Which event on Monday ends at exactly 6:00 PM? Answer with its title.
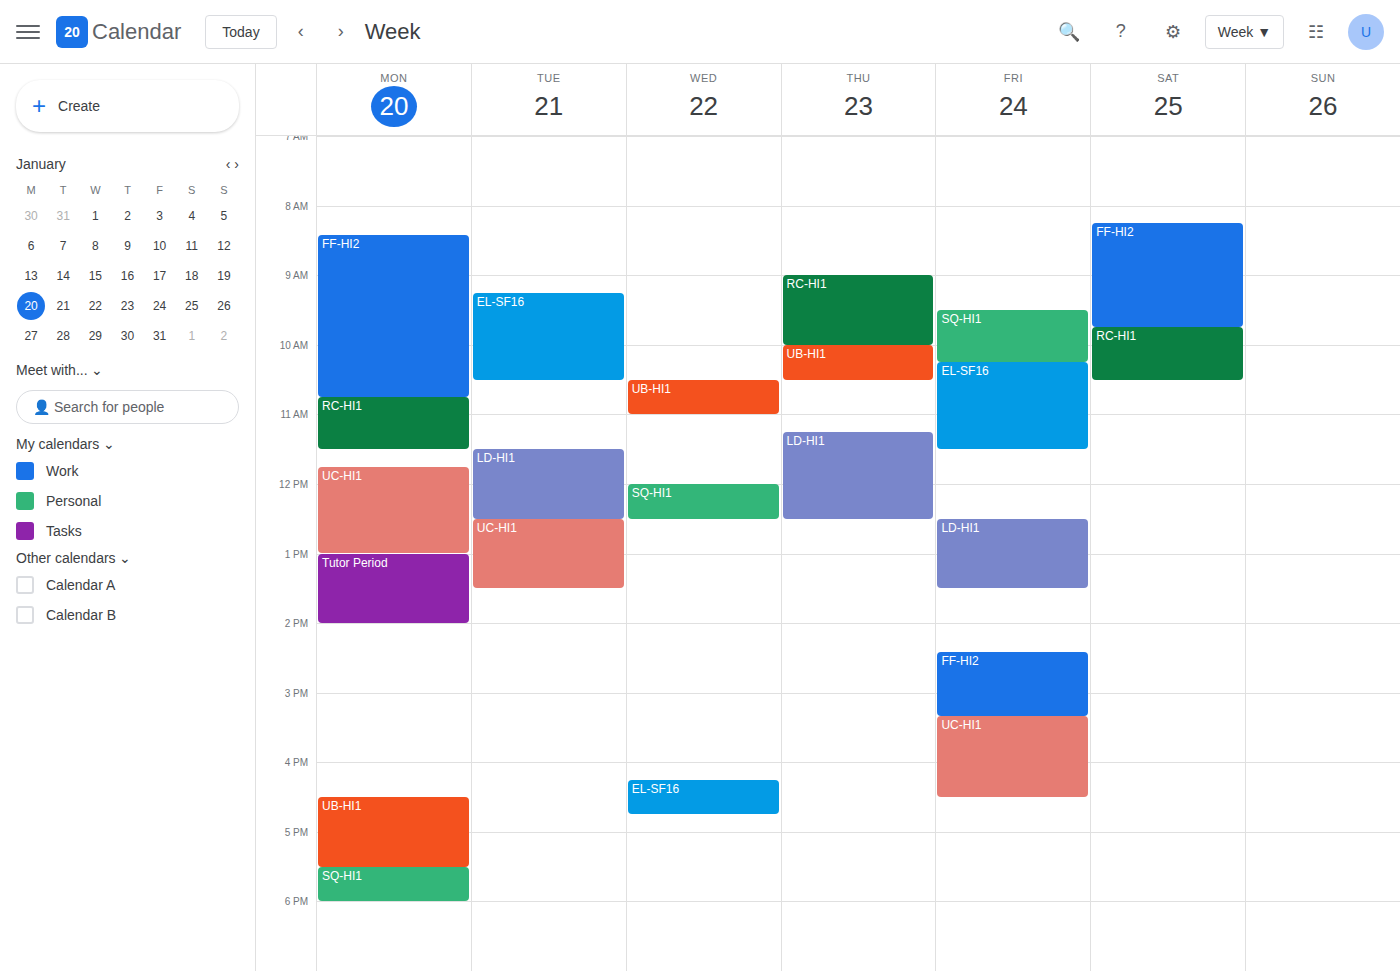
"SQ-HI1"